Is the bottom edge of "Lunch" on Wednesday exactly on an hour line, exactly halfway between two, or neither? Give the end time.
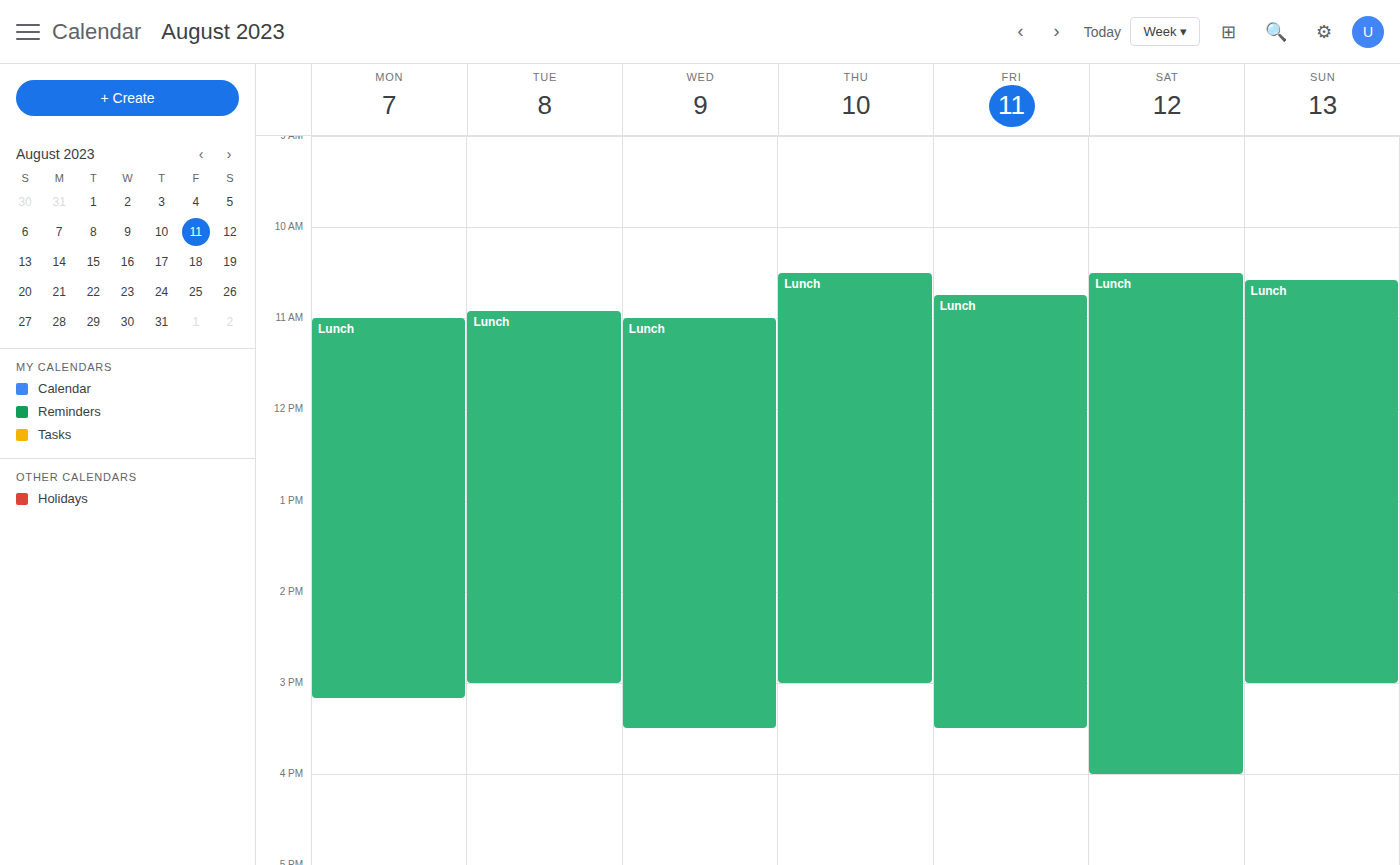
3:30 PM -- halfway between the 3 PM and 4 PM lines.